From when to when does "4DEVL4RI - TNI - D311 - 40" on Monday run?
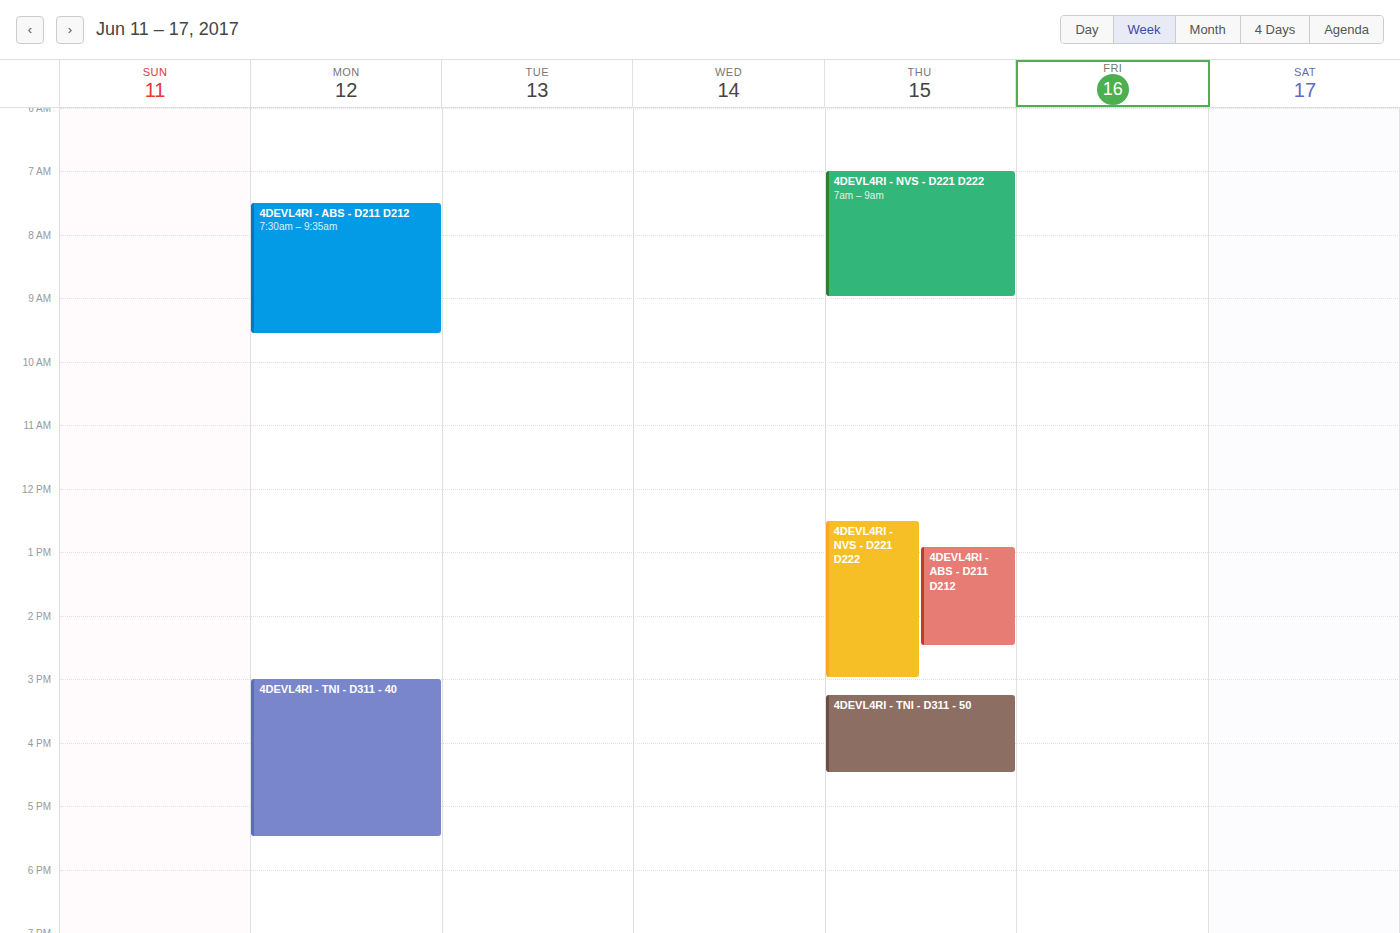
3:00 PM to 5:30 PM